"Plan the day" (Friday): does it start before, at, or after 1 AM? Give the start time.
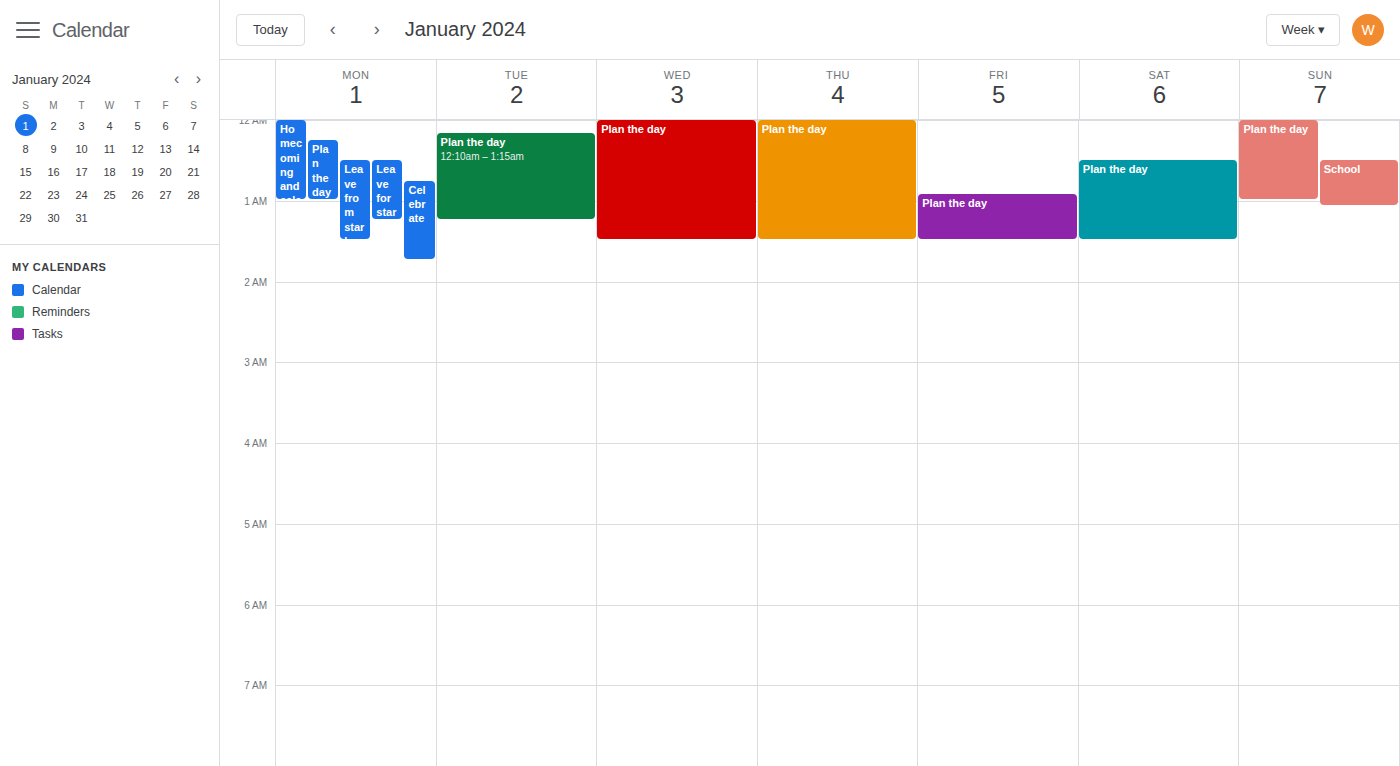
12:55 AM -- before 1 AM, 5 minutes above the 1 AM line.